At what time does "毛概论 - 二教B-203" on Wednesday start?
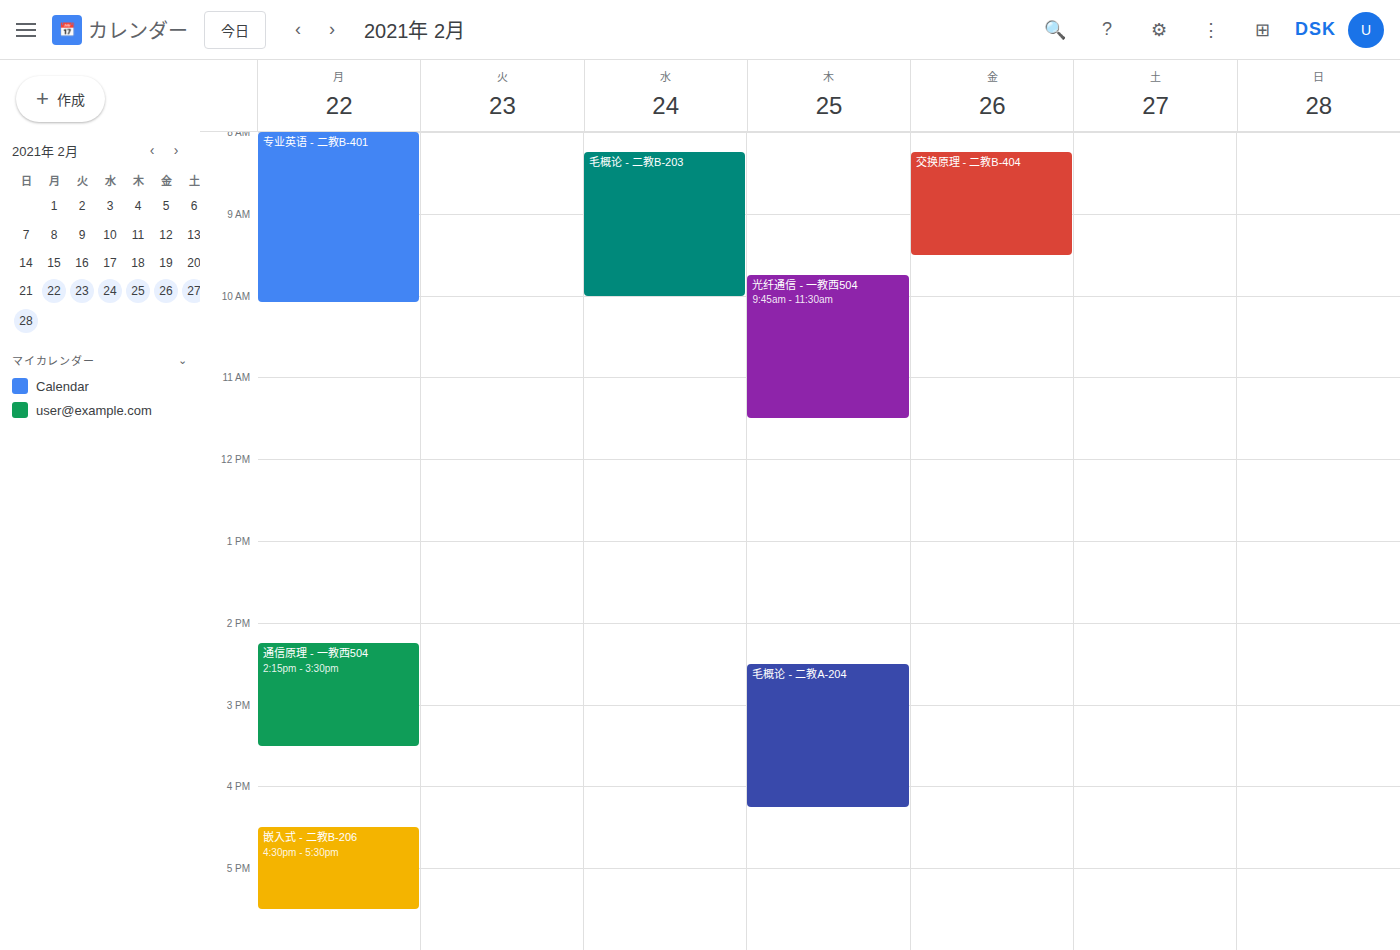
08:15